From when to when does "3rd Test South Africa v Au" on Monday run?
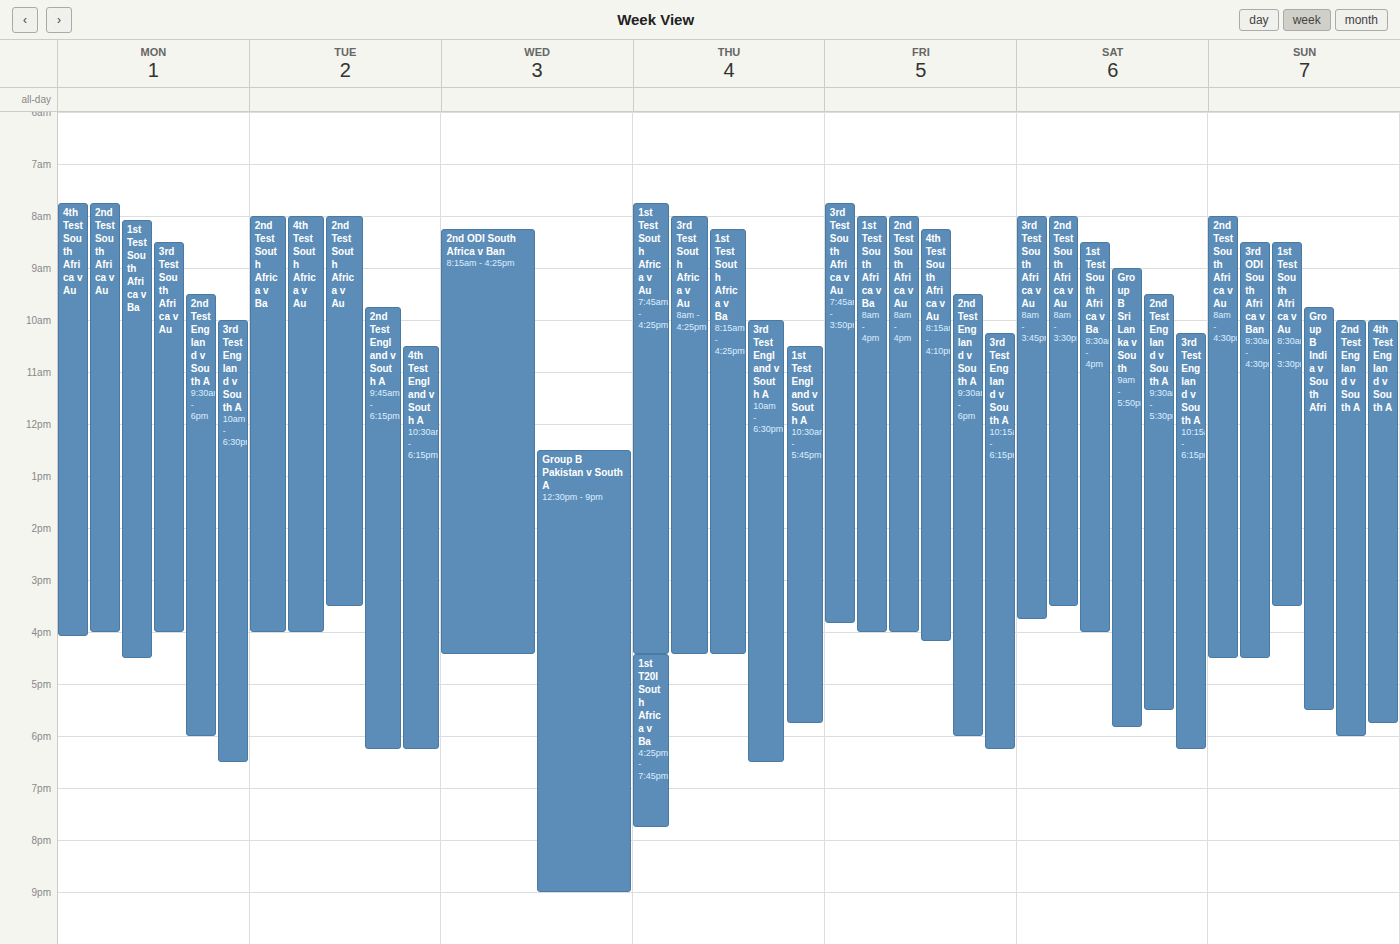
8:30 AM to 4:00 PM